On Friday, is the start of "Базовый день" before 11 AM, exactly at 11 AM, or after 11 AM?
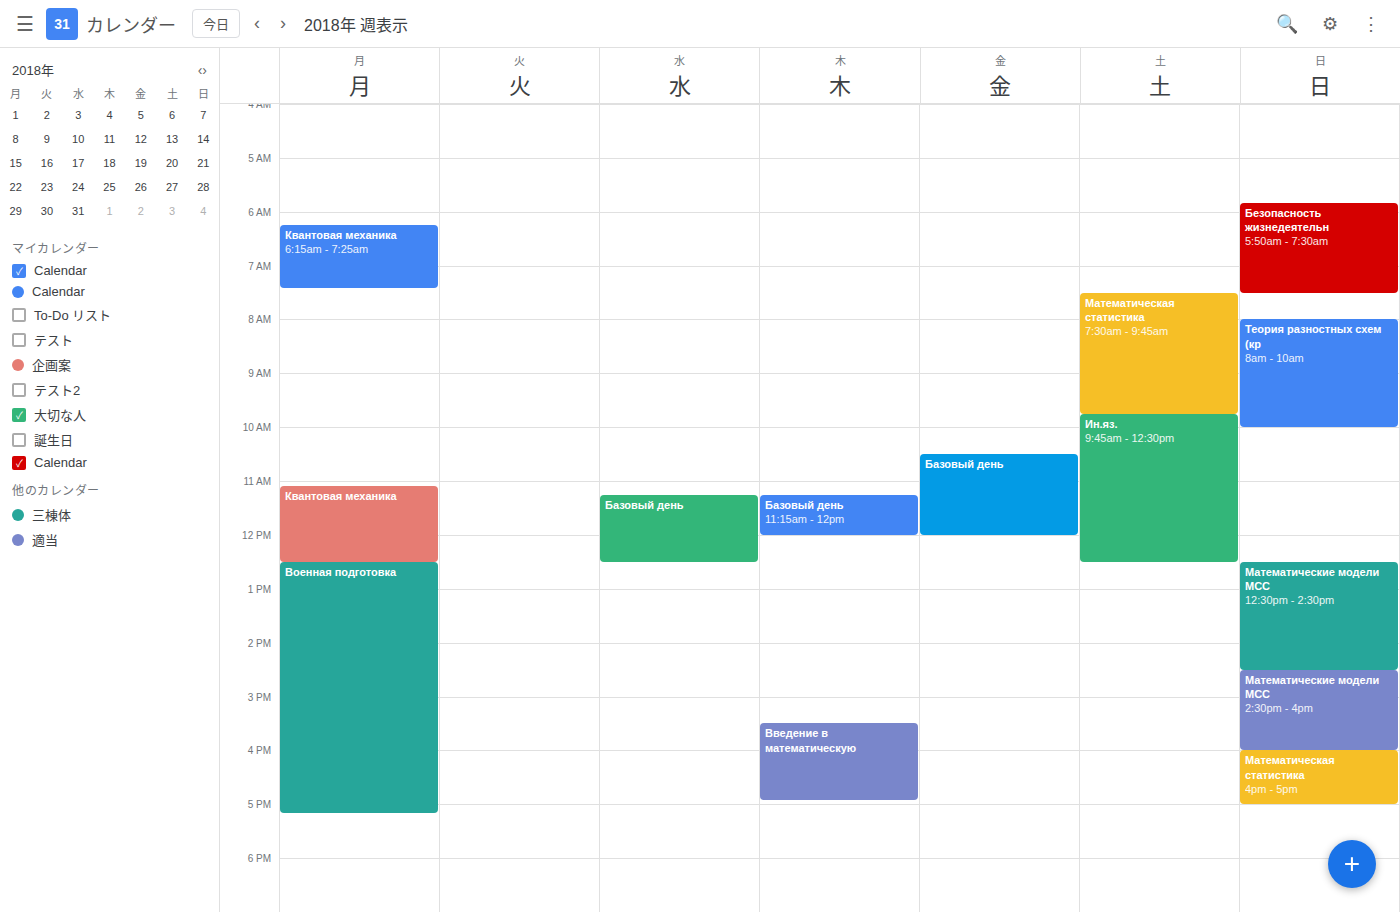
10:30 AM -- before 11 AM, 30 minutes above the 11 AM line.